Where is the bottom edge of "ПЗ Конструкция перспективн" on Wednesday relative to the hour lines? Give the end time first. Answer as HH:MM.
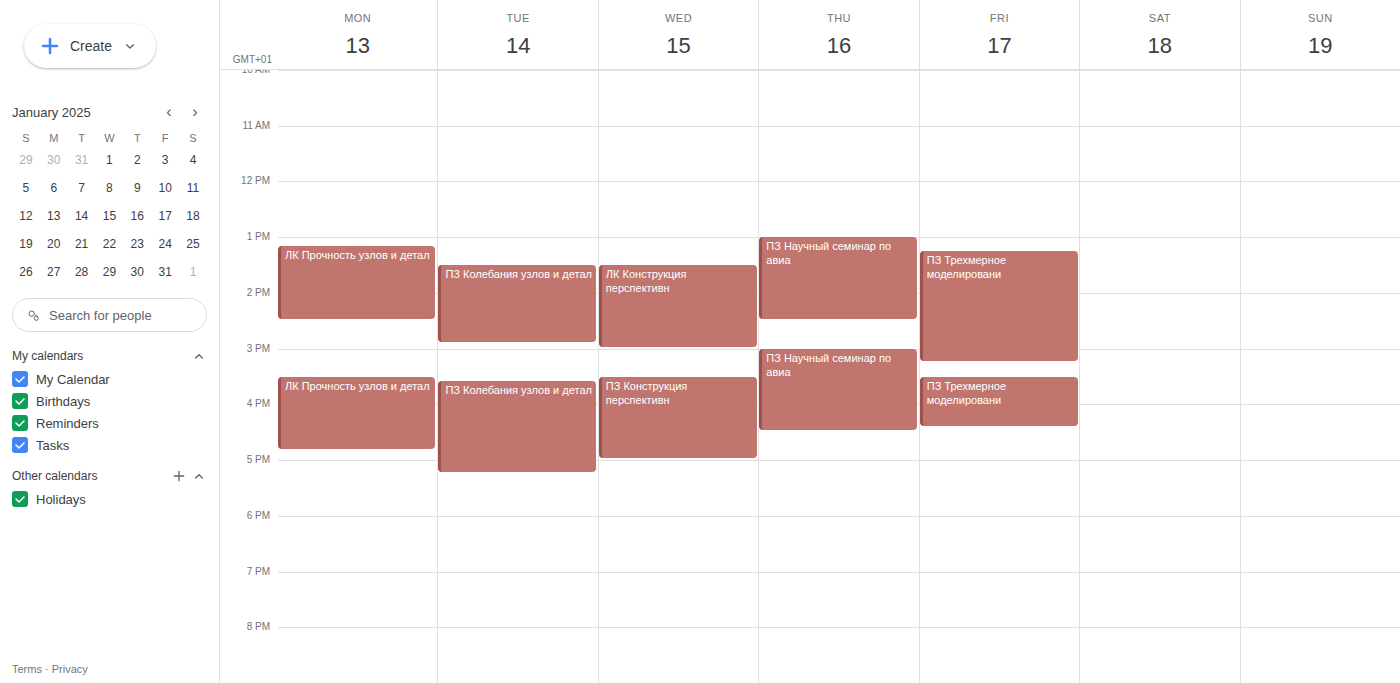
17:00 -- exactly on the 17:00 line.